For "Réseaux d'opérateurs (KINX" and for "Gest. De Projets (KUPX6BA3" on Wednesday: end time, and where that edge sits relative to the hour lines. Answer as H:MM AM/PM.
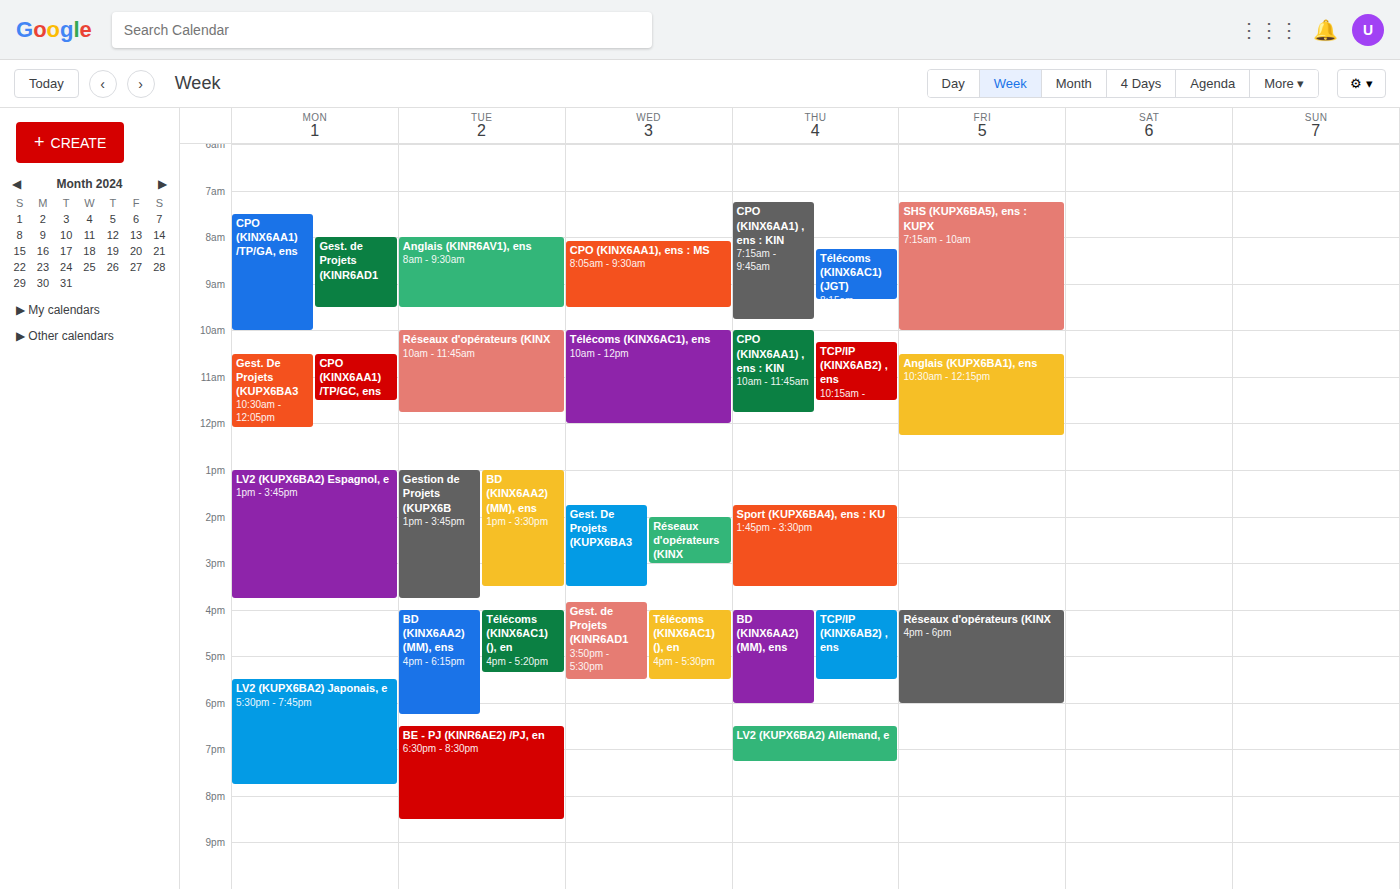
"Réseaux d'opérateurs (KINX": 3:00 PM, exactly on the 3 PM line. "Gest. De Projets (KUPX6BA3": 3:30 PM, halfway between the 3 PM and 4 PM lines.